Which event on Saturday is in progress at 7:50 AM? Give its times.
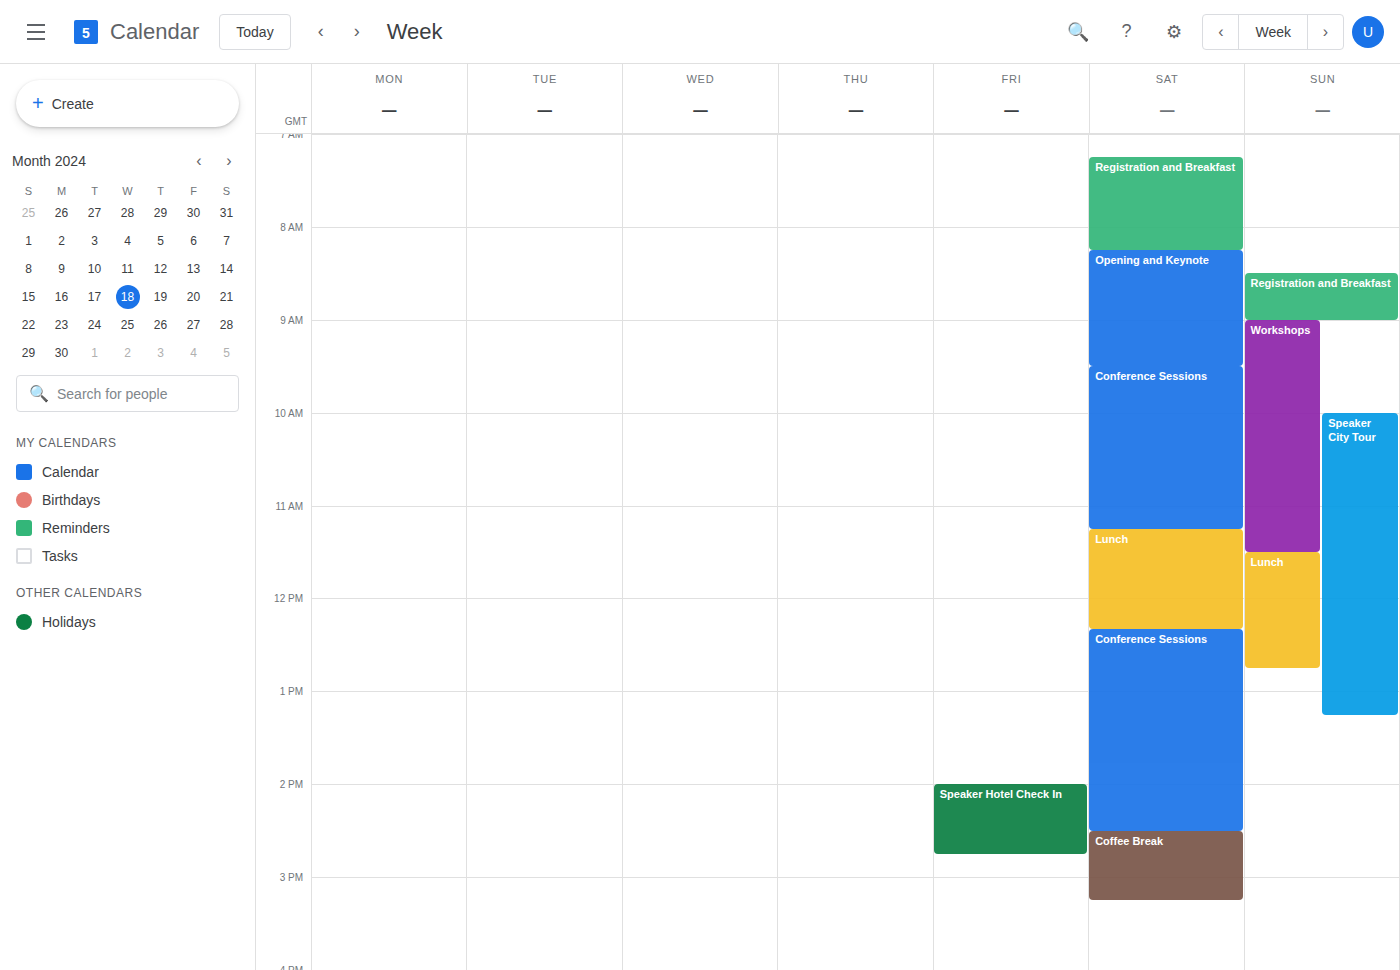
"Registration and Breakfast", 7:15 AM to 8:15 AM